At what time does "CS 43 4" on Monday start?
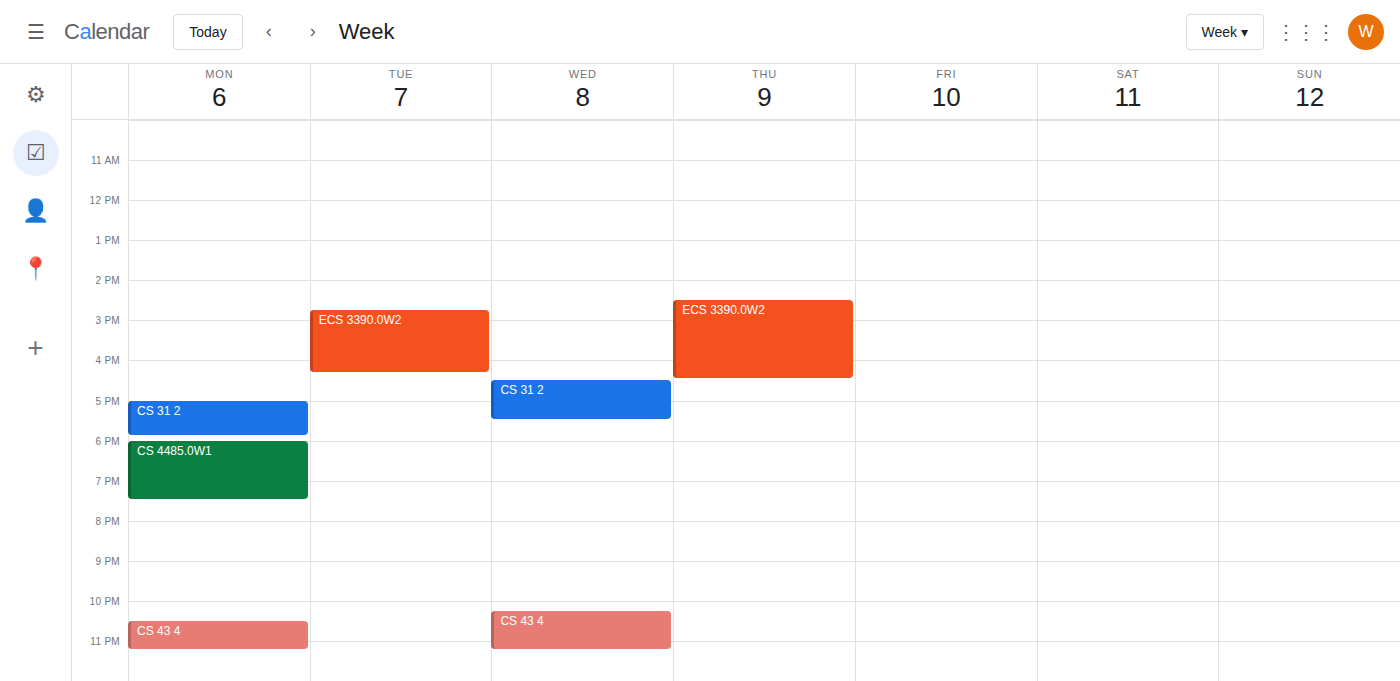
10:30 PM